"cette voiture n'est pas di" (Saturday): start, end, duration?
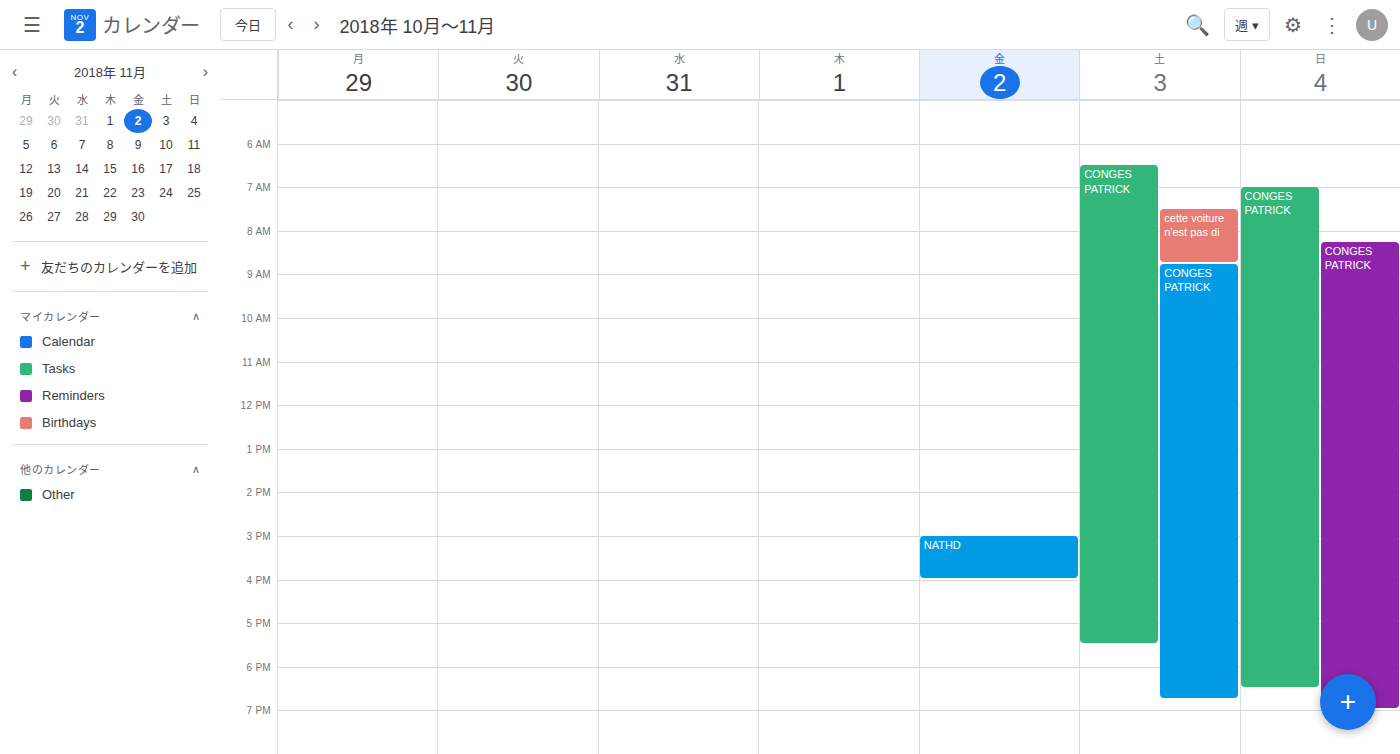
7:30 AM to 8:45 AM, 1 hour 15 minutes